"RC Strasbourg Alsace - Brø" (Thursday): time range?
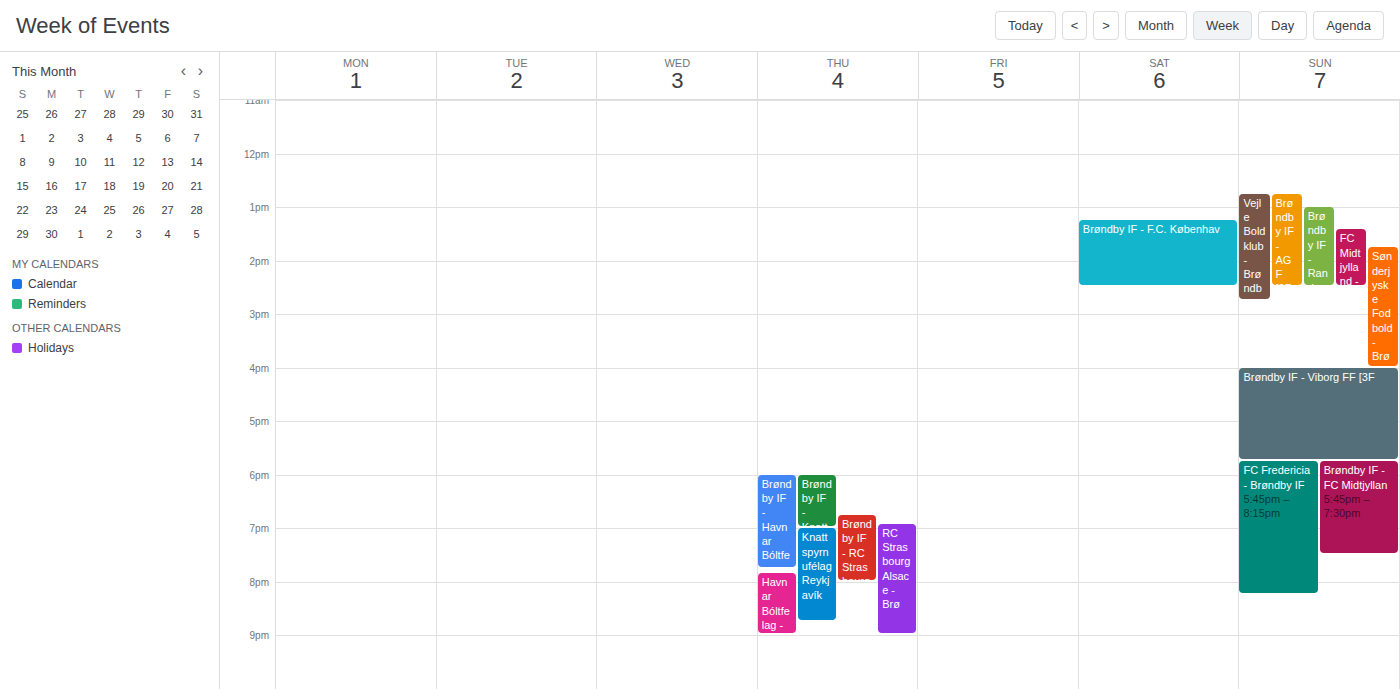
6:55 PM to 9:00 PM